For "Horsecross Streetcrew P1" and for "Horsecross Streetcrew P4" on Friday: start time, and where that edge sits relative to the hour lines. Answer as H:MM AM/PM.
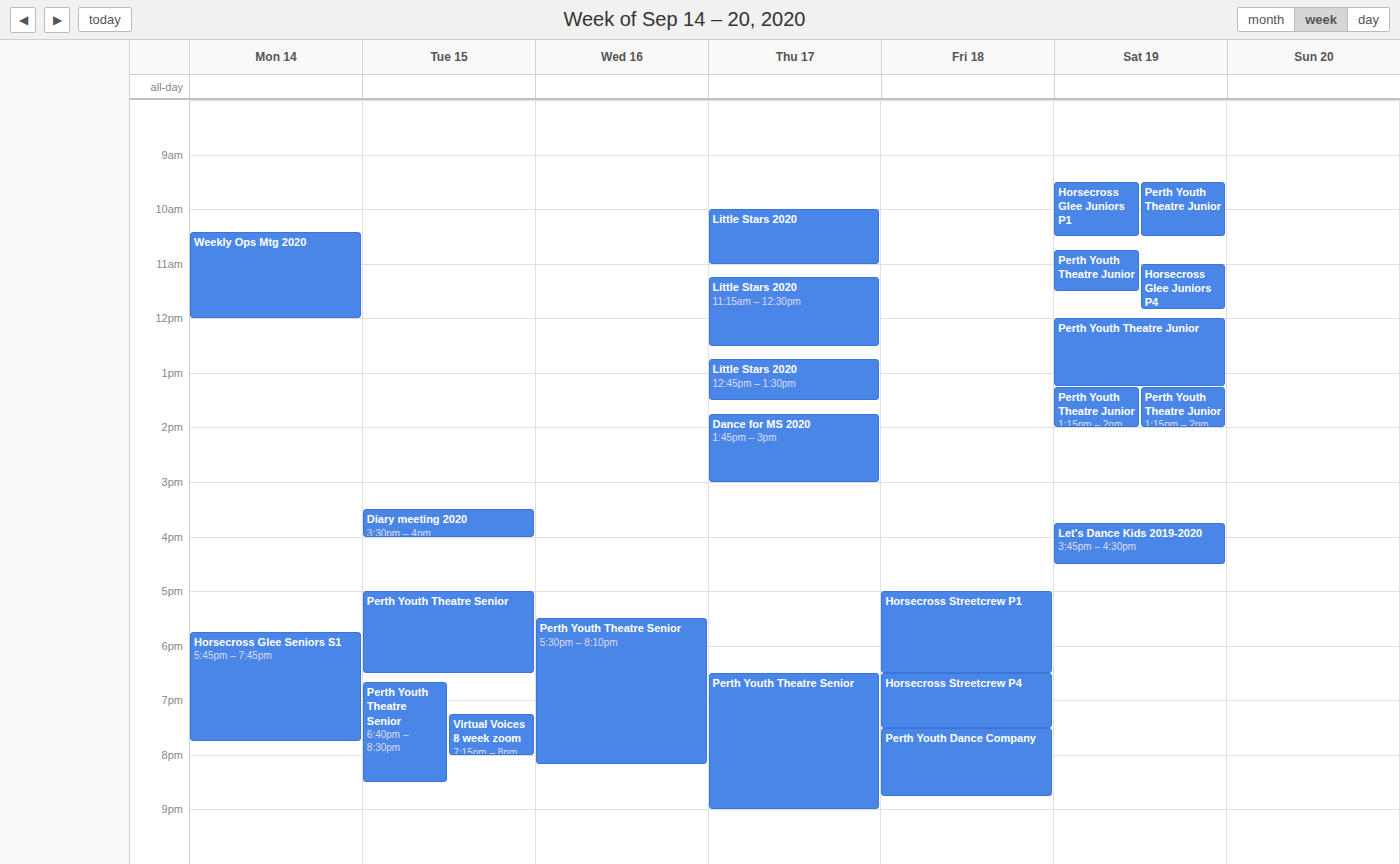
"Horsecross Streetcrew P1": 5:00 PM, exactly on the 5 PM line. "Horsecross Streetcrew P4": 6:30 PM, halfway between the 6 PM and 7 PM lines.